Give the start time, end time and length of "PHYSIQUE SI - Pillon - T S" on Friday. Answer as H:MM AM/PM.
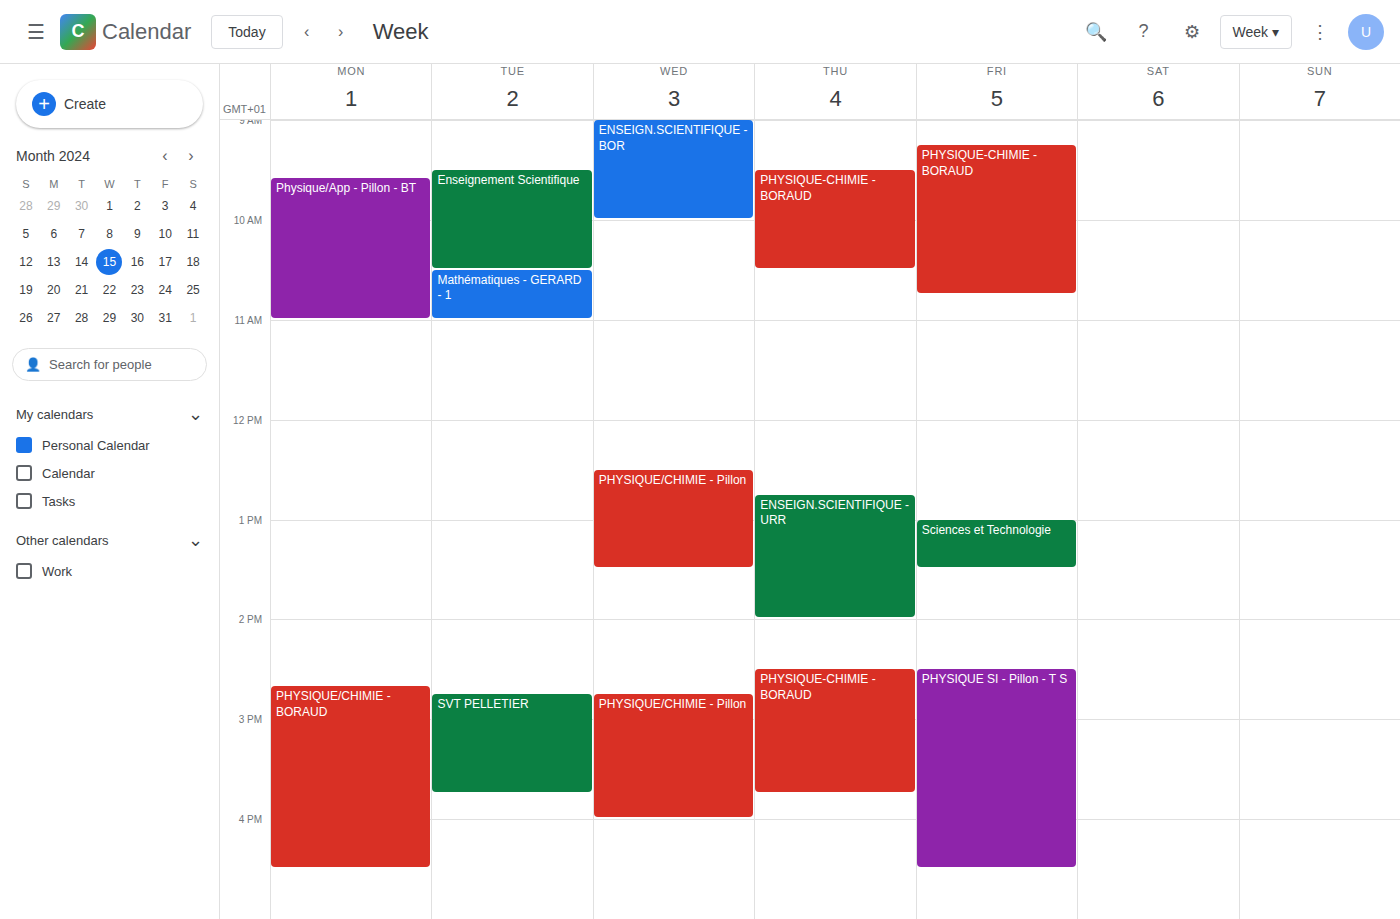
2:30 PM to 4:30 PM, 2 hours